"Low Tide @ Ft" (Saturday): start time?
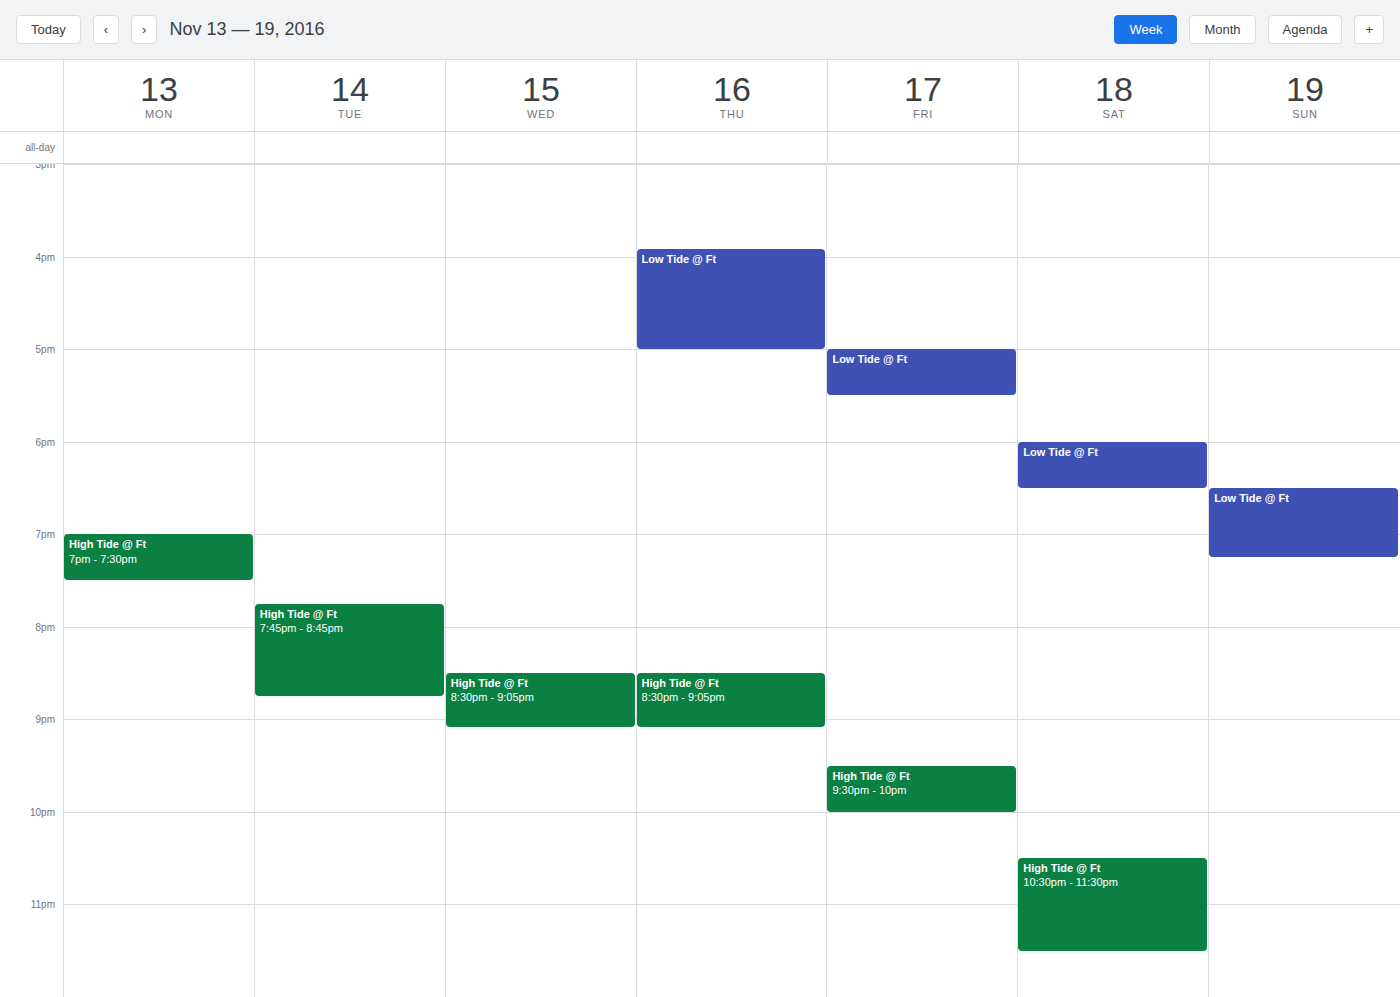
6:00 PM